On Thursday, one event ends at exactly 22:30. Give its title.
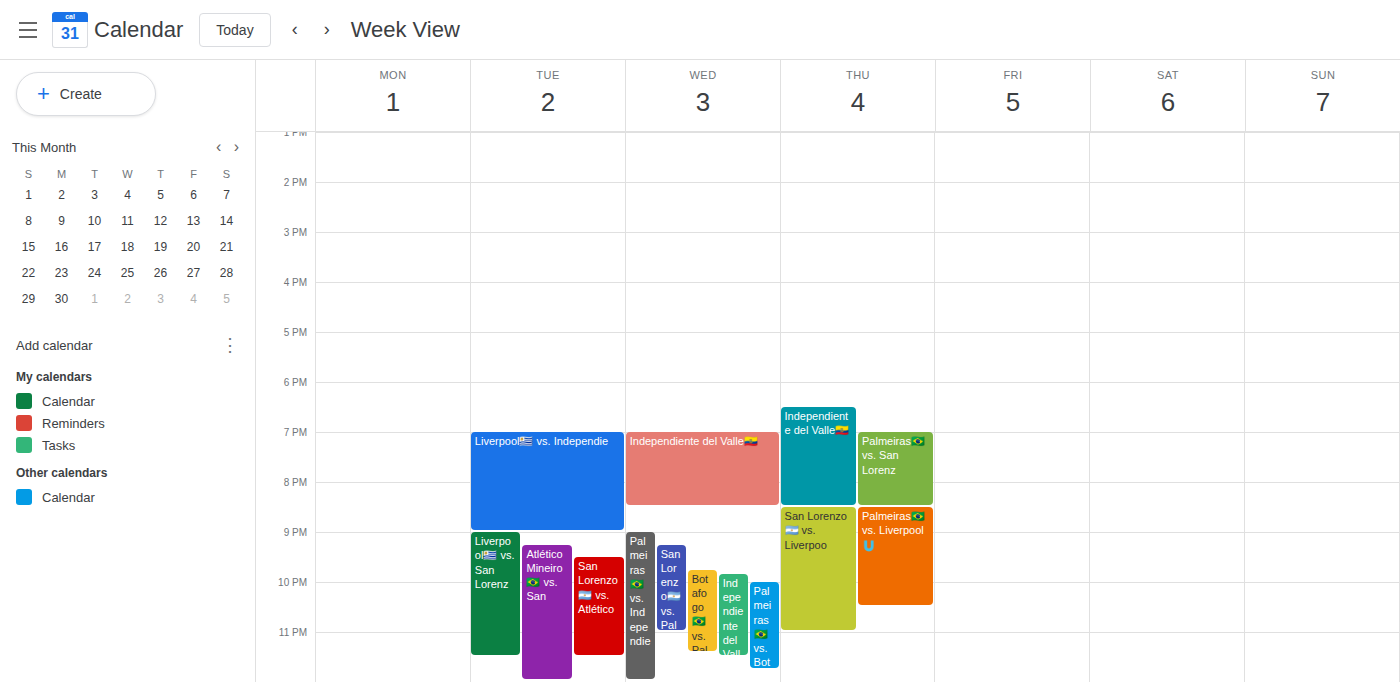
"Palmeiras🇧🇷 vs. Liverpool🇺"